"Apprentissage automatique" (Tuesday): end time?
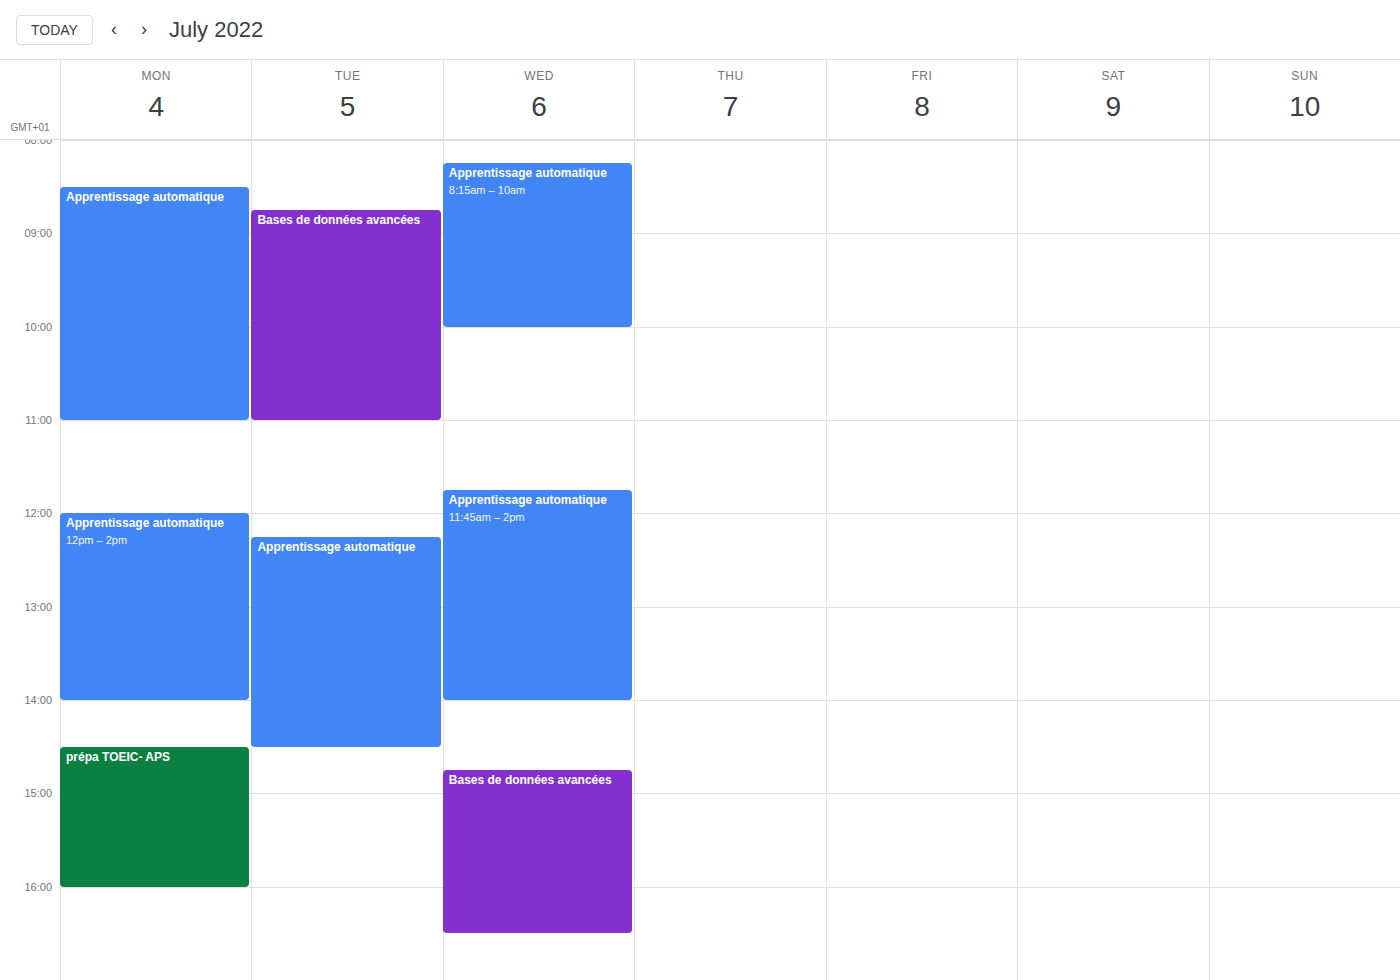
2:30 PM